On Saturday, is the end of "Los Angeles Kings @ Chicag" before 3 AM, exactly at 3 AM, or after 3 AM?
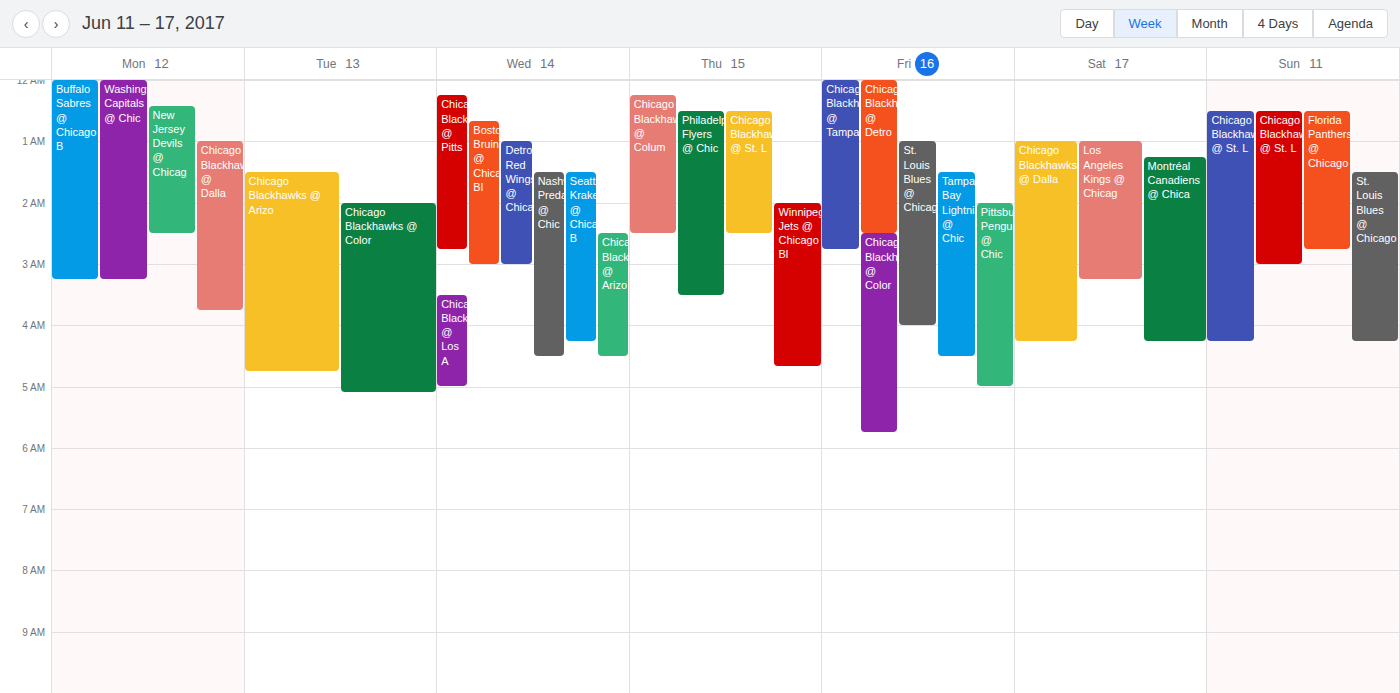
3:15 AM -- after 3 AM, 15 minutes below the 3 AM line.